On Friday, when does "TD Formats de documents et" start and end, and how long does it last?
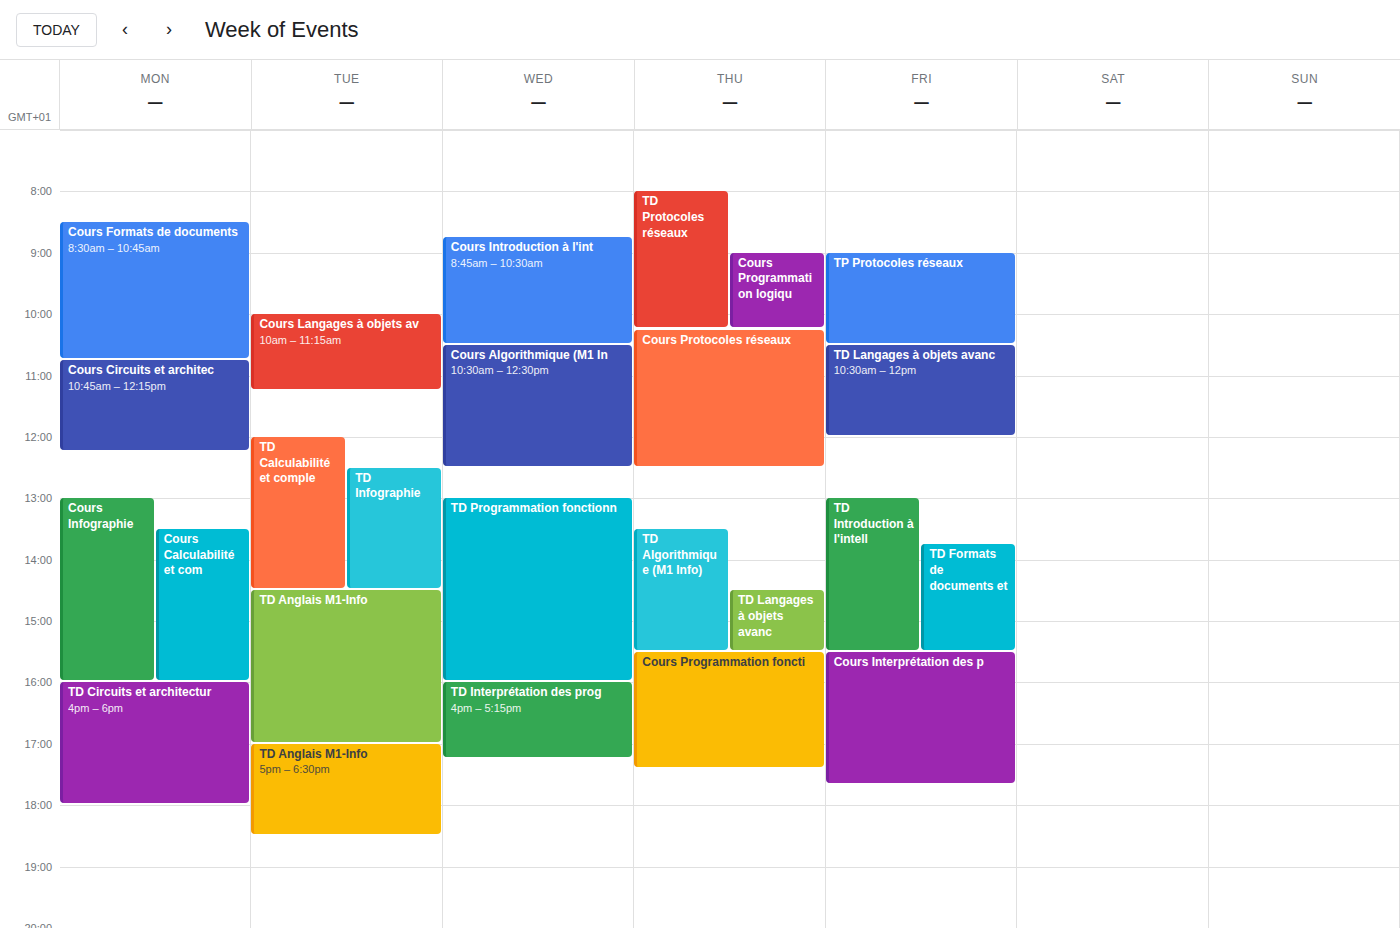
1:45 PM to 3:30 PM, 1 hour 45 minutes